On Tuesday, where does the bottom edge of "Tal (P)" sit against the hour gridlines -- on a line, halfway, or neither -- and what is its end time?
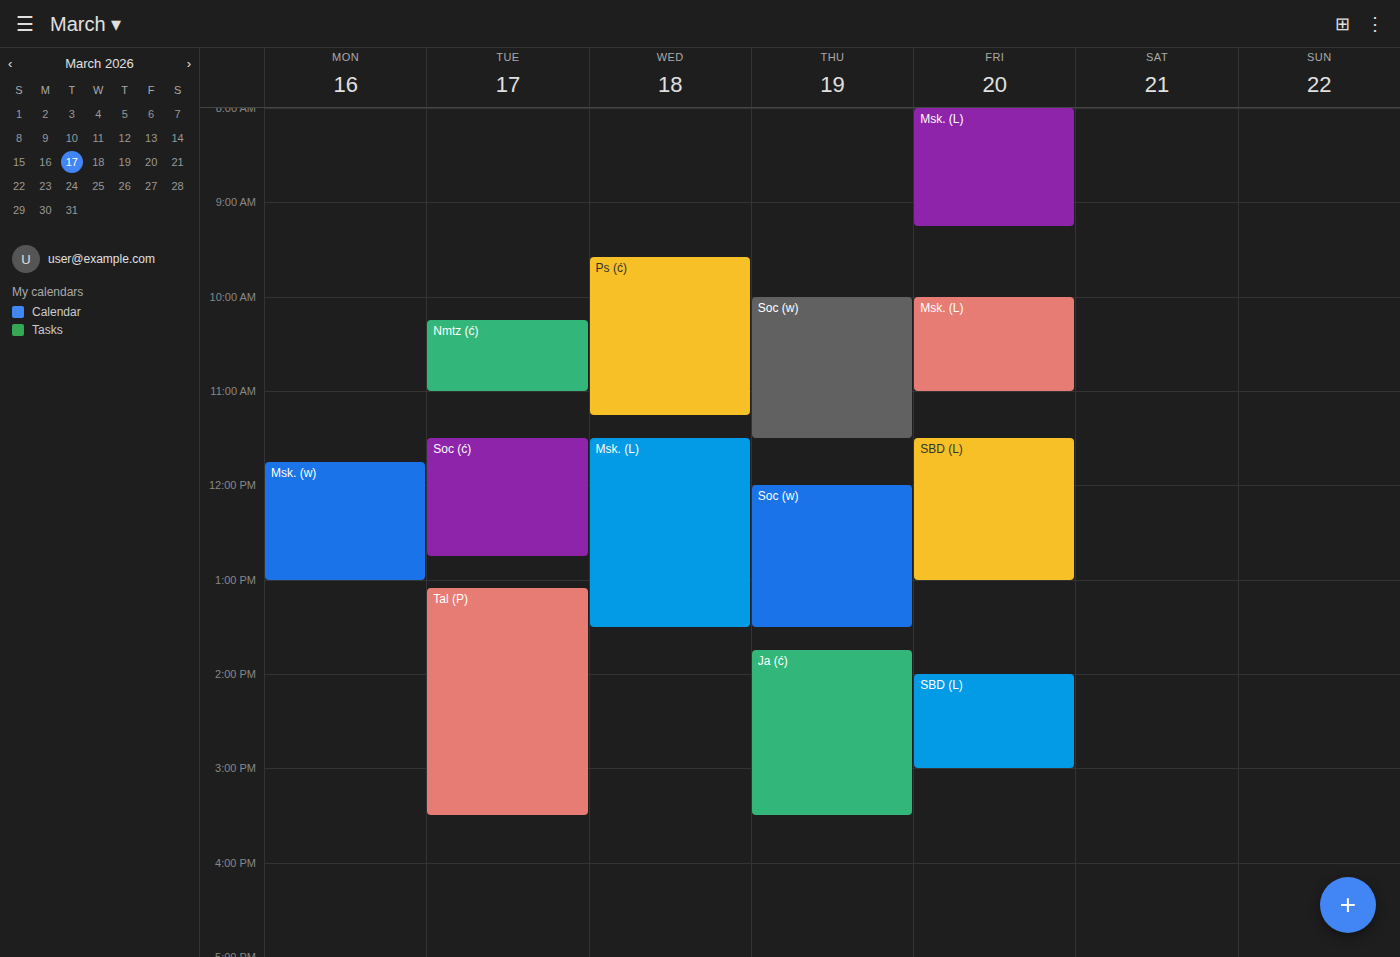
3:30 PM -- halfway between the 3 PM and 4 PM lines.